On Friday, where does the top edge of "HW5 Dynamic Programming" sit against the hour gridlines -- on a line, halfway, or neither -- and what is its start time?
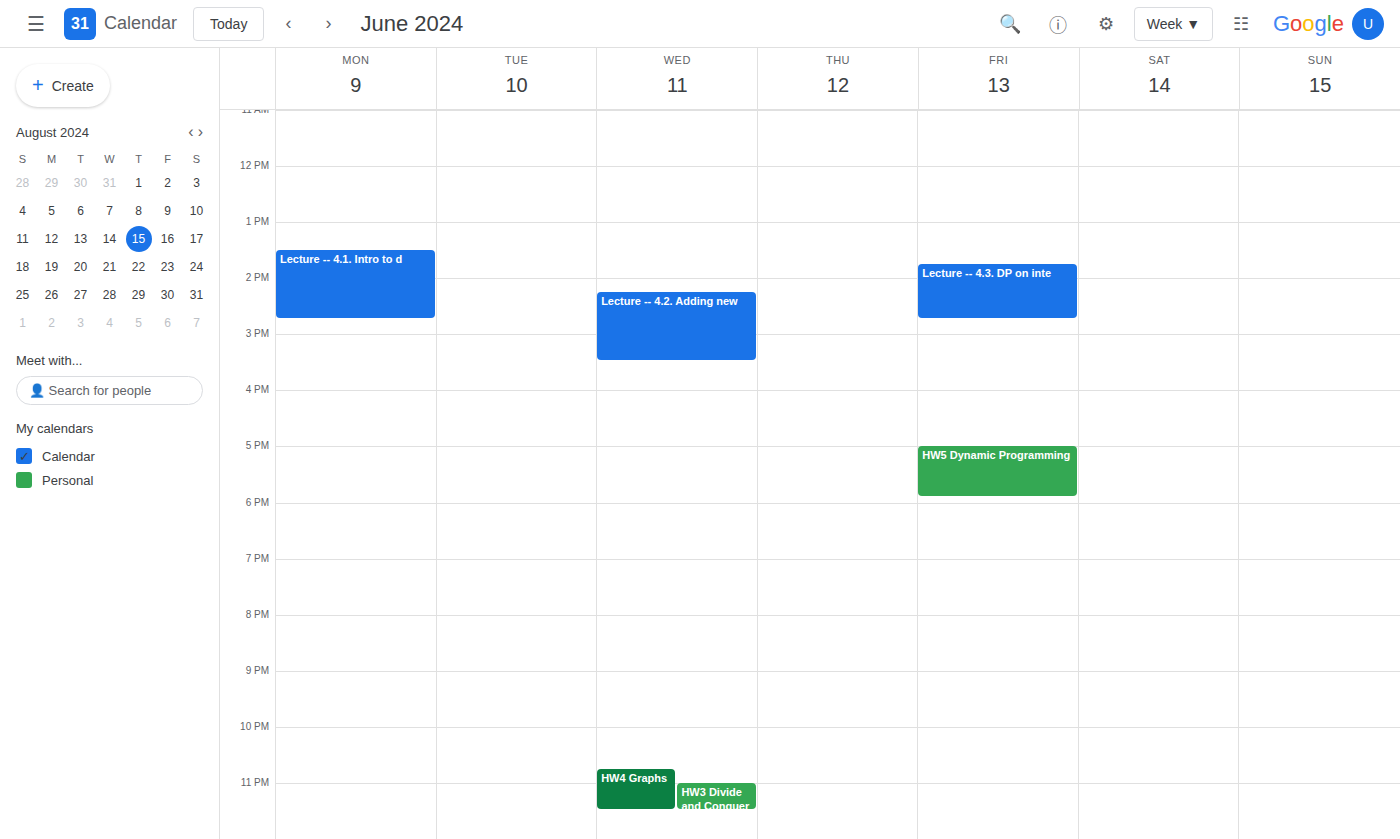
5:00 PM -- exactly on the 5 PM line.